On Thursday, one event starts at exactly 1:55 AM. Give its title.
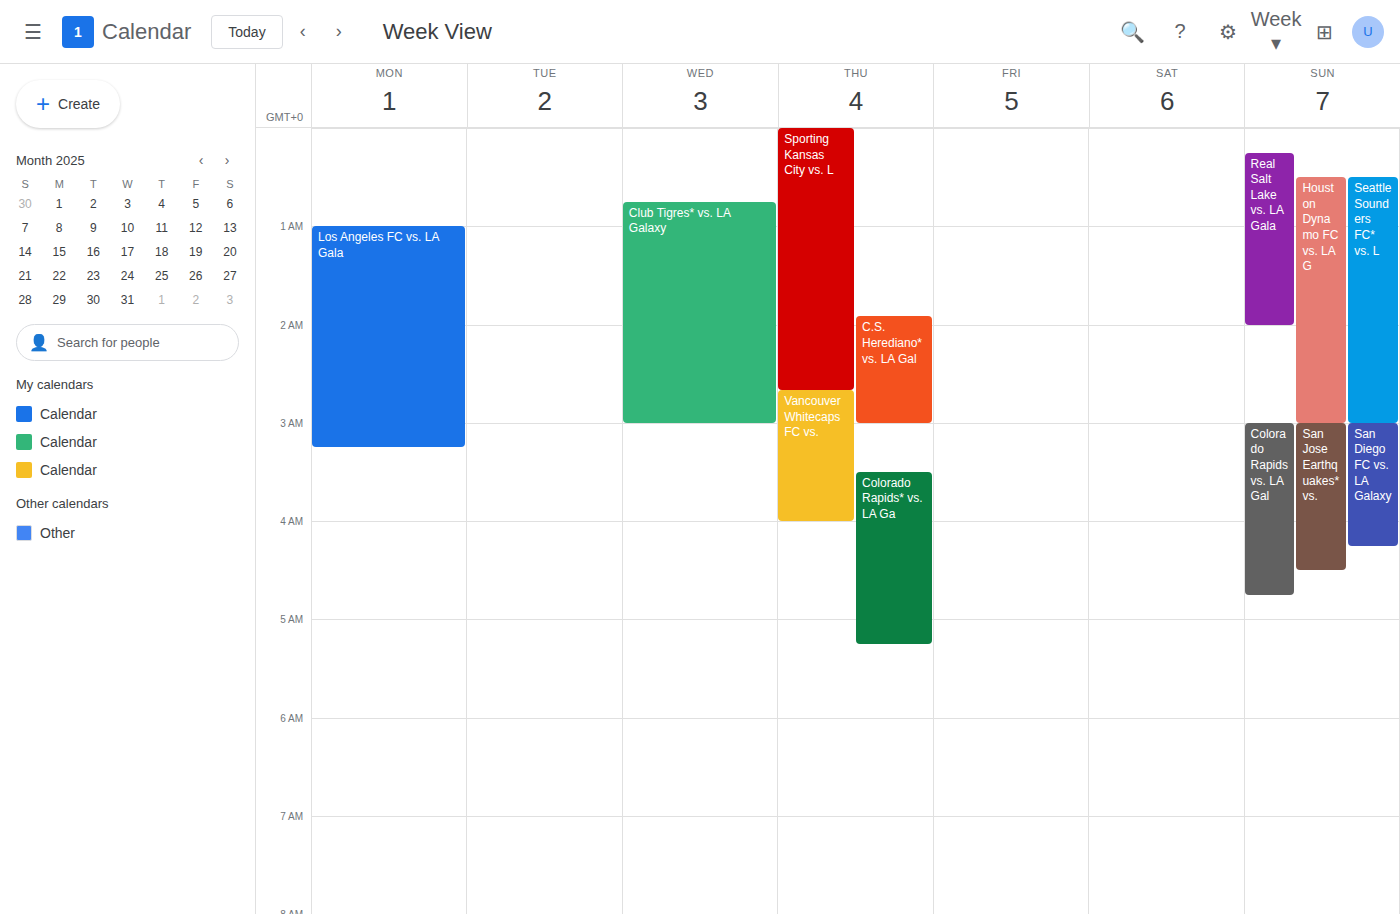
"C.S. Herediano* vs. LA Gal"